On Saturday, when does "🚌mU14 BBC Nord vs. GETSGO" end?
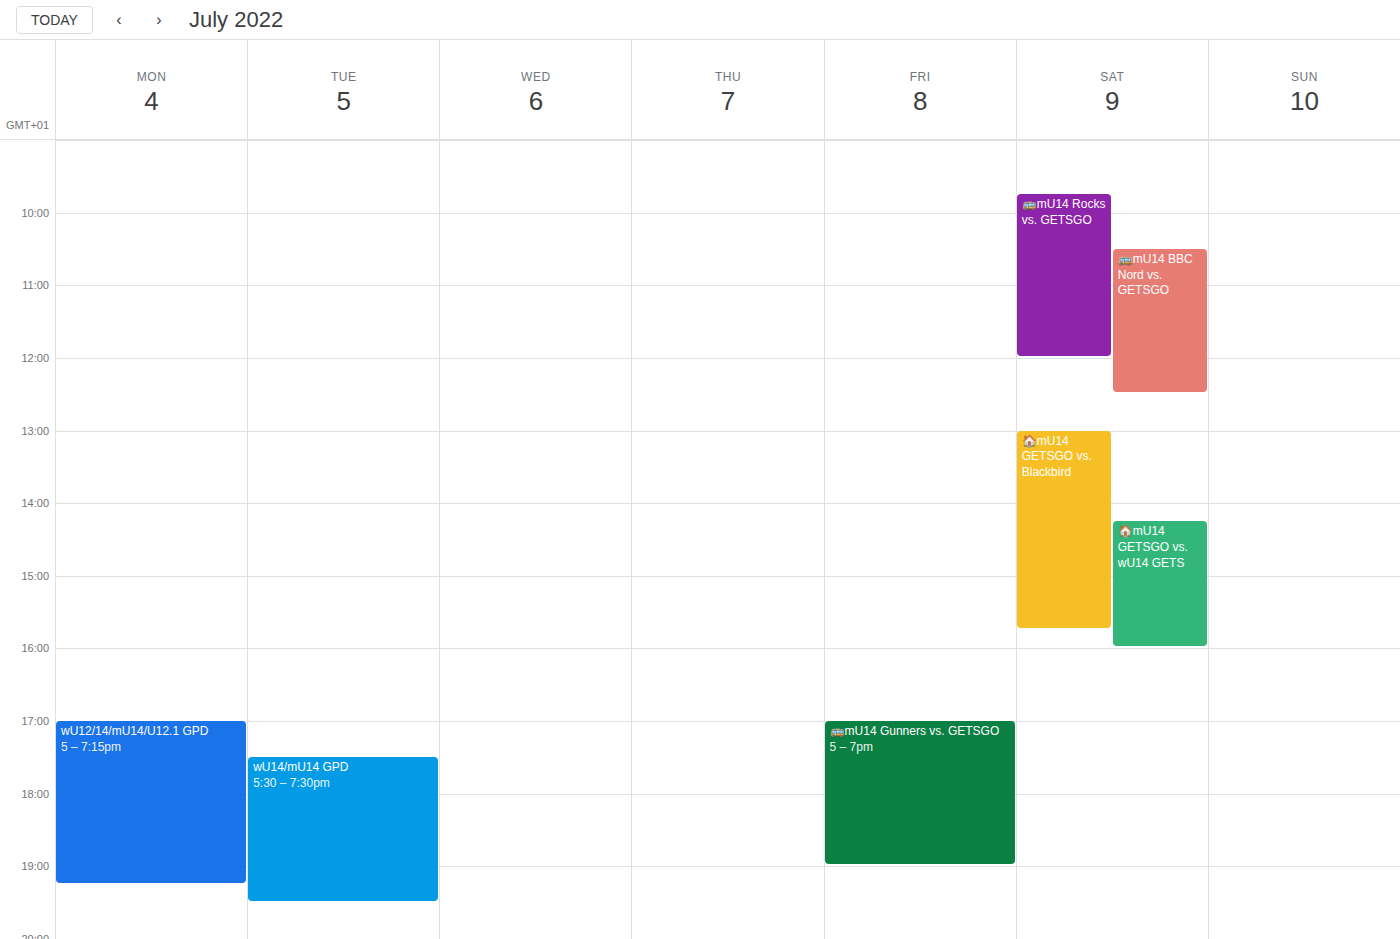
12:30